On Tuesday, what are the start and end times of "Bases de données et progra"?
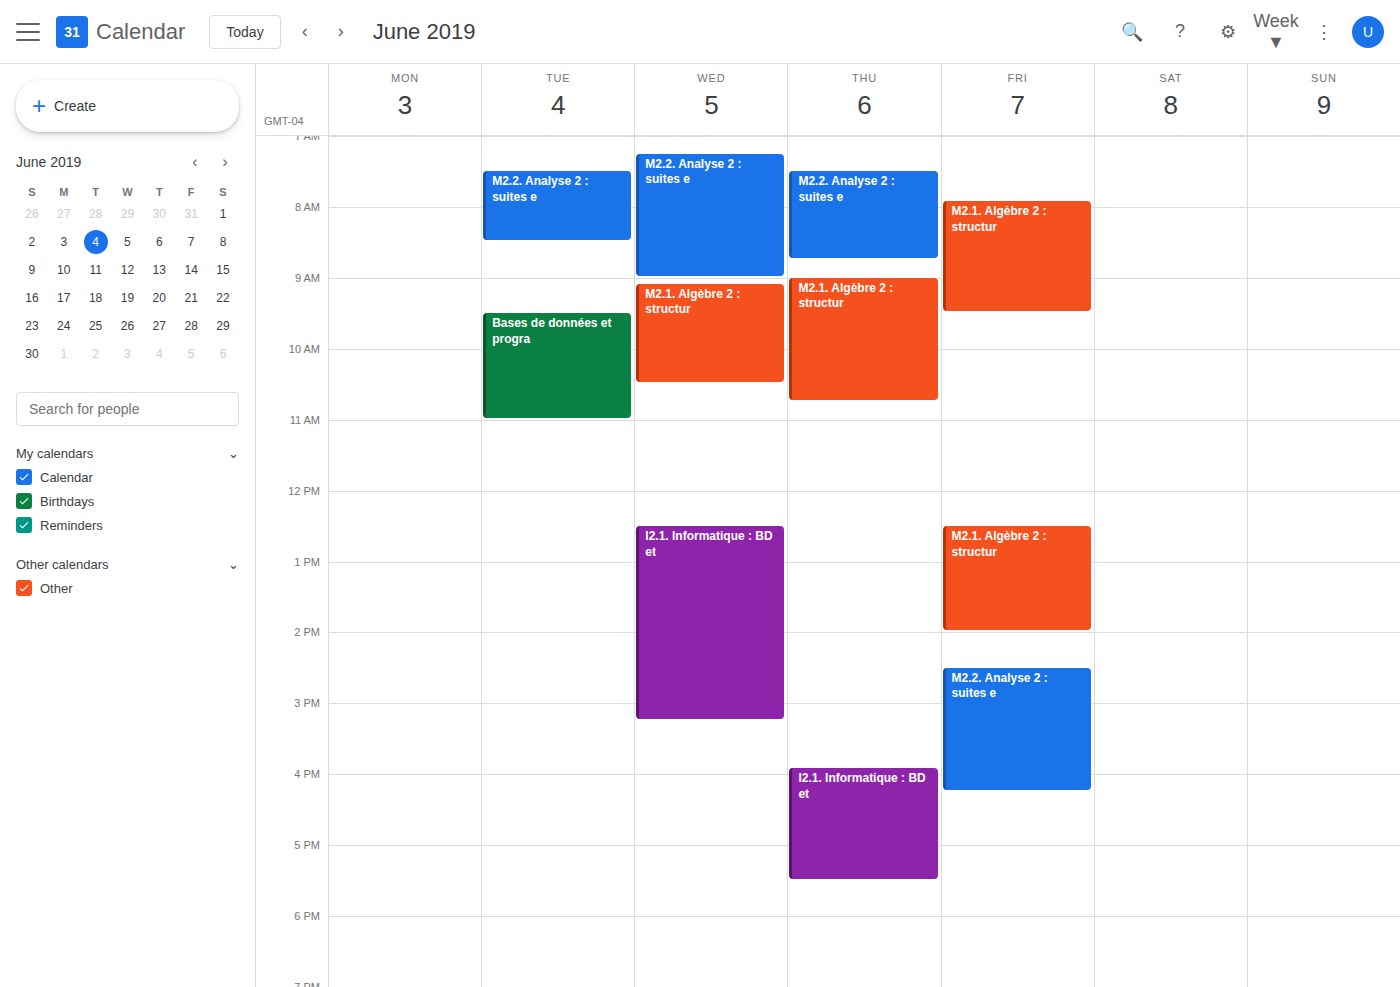
9:30 AM to 11:00 AM